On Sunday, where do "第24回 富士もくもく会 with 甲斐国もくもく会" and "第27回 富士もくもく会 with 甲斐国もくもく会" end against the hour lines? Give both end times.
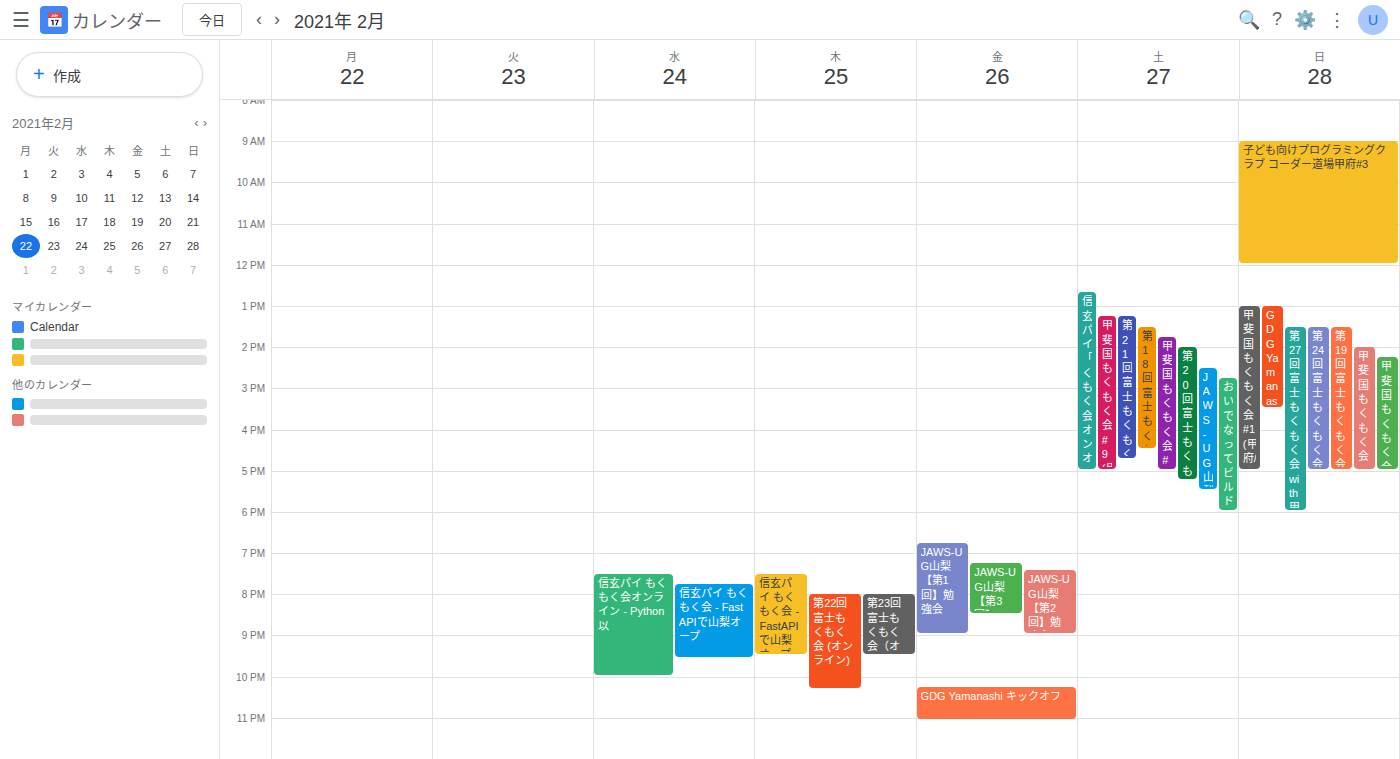
"第24回 富士もくもく会 with 甲斐国もくもく会": 5:00 PM, exactly on the 5 PM line. "第27回 富士もくもく会 with 甲斐国もくもく会": 6:00 PM, exactly on the 6 PM line.